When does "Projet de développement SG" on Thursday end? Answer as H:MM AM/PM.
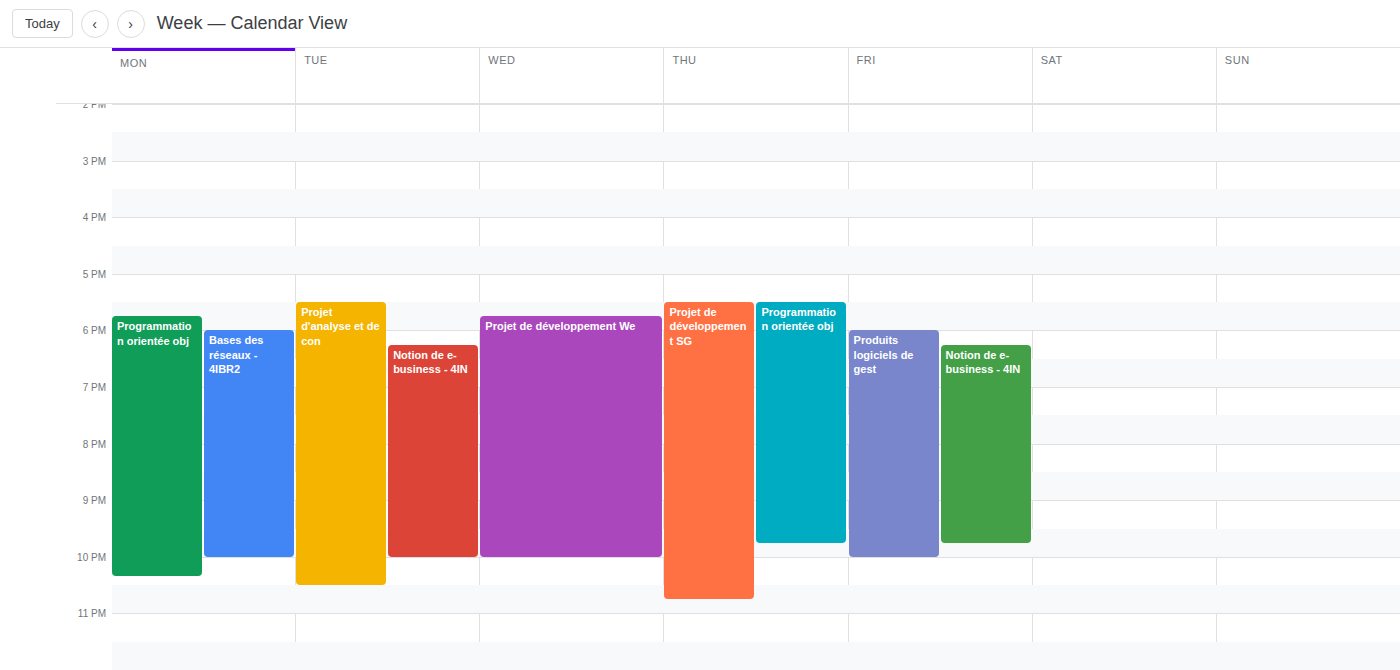
10:45 PM